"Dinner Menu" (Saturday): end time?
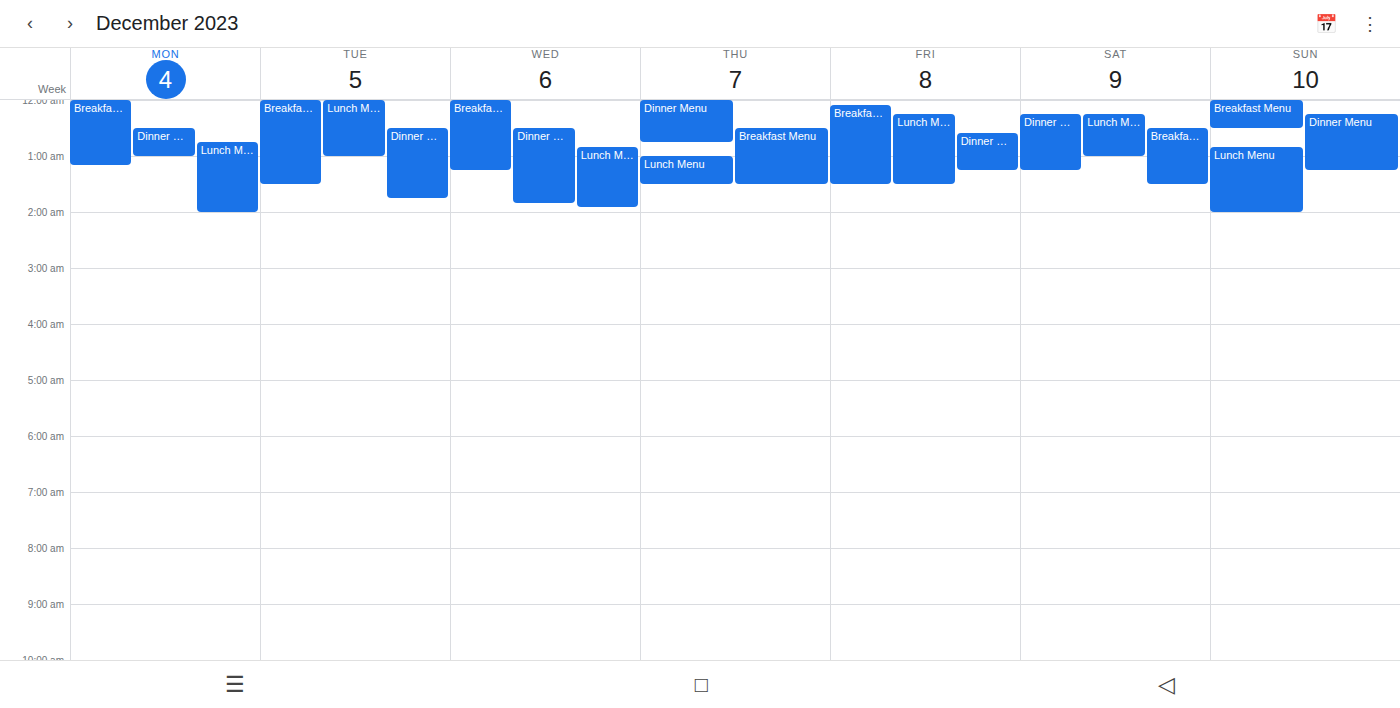
1:15 AM